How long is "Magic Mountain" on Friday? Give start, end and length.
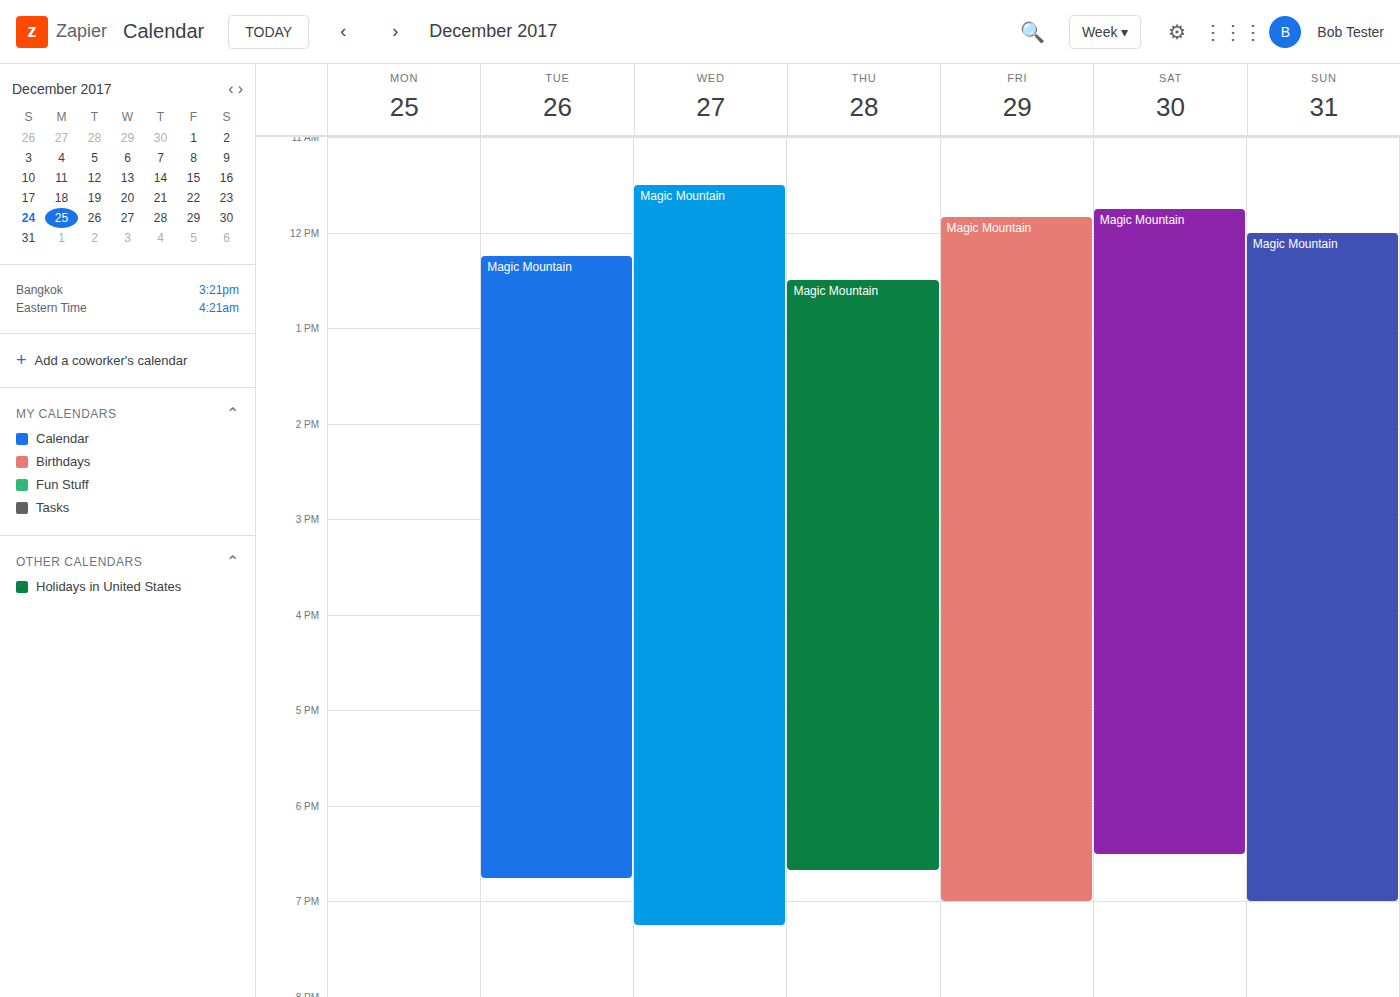
11:50 AM to 7:00 PM, 7 hours 10 minutes